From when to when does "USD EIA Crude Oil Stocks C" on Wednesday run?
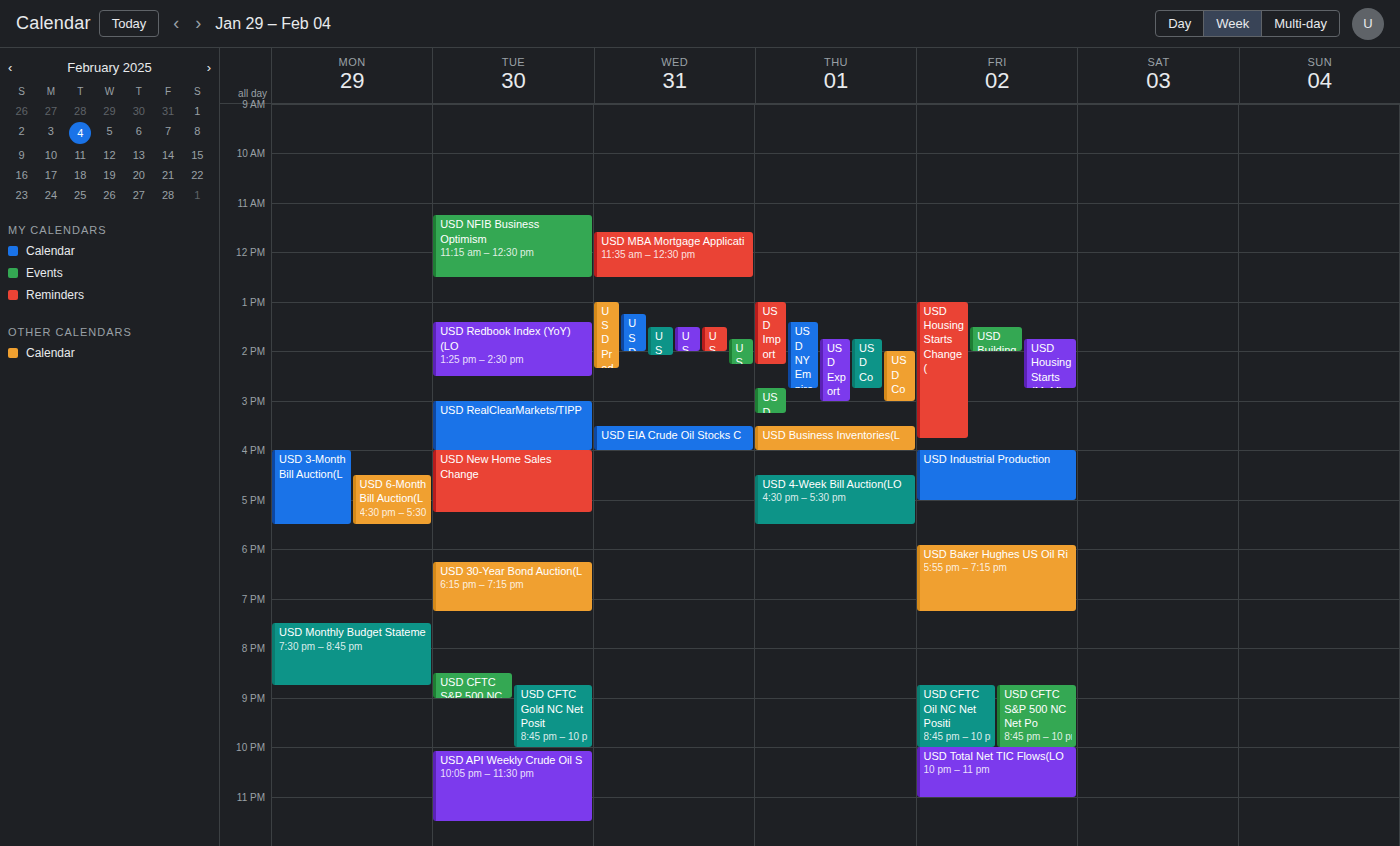
15:30 to 16:00